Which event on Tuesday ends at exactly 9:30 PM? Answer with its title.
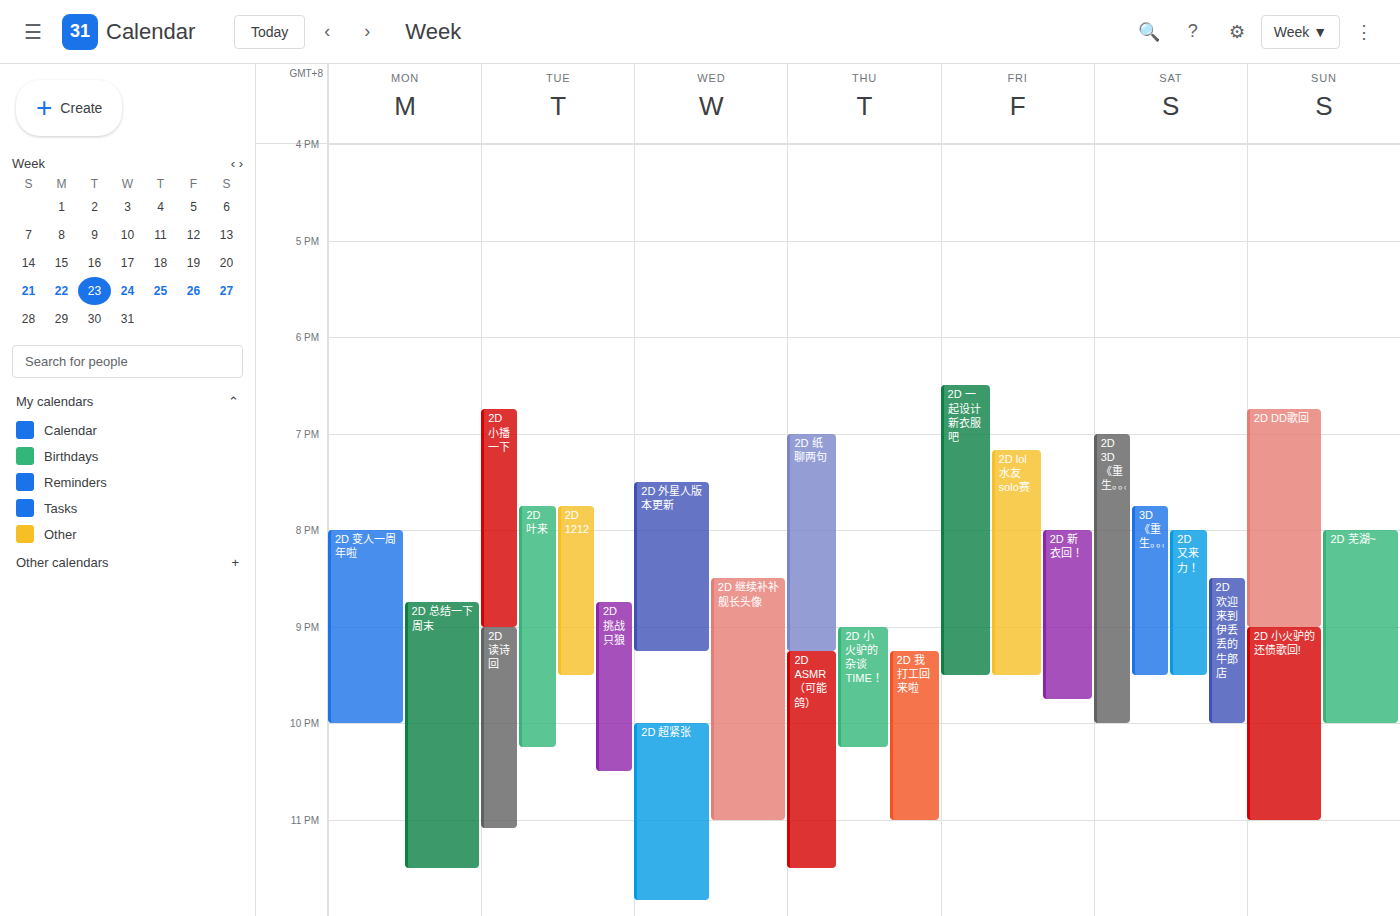
"2D 1212~"